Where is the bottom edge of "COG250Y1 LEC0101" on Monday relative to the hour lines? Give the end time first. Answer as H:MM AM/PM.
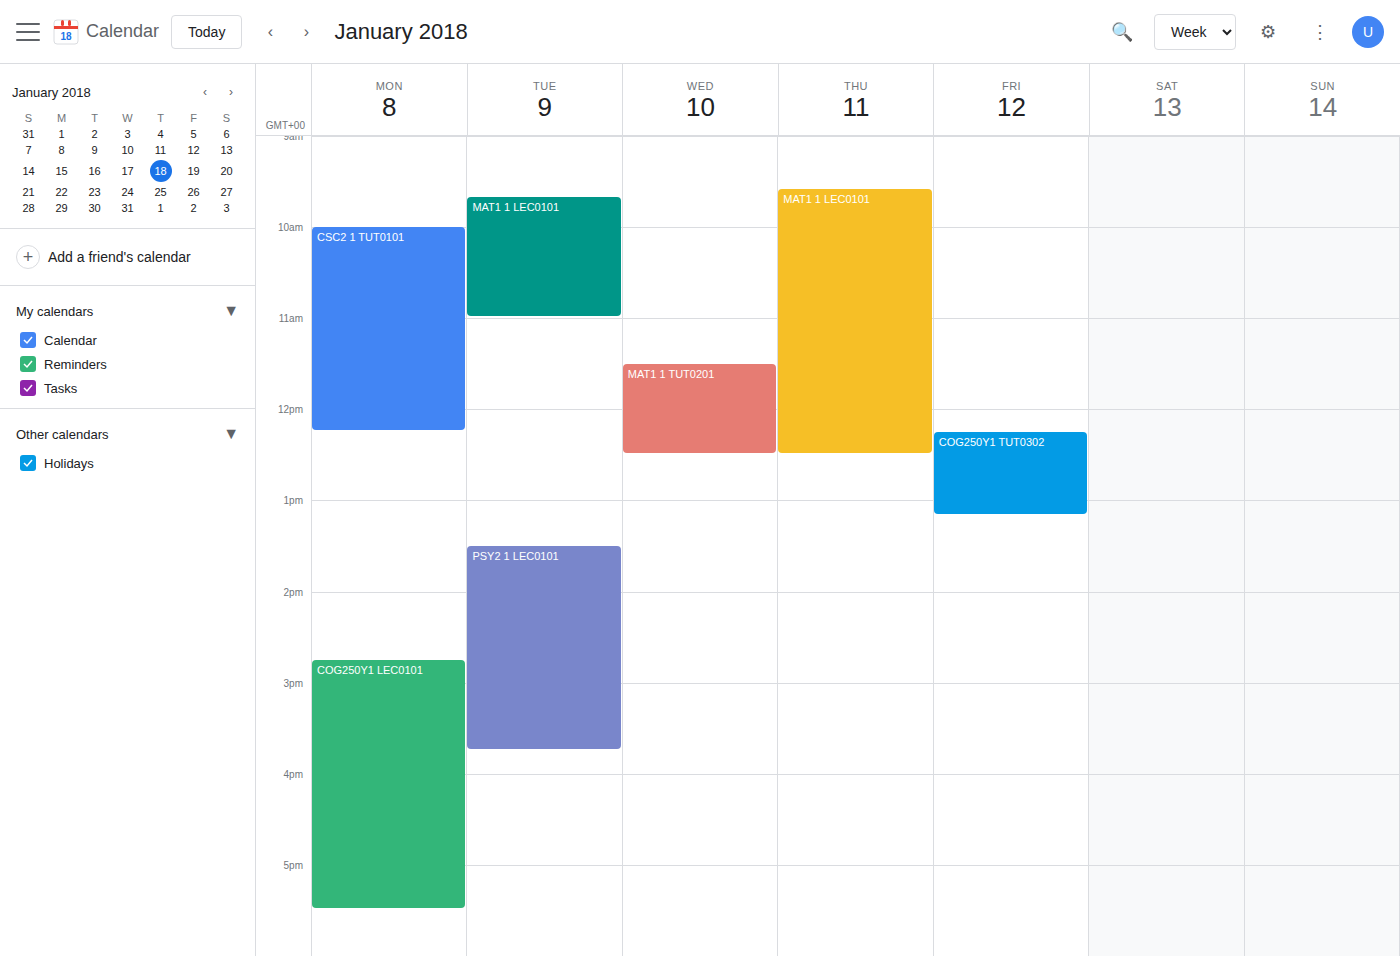
5:30 PM -- halfway between the 5 PM and 6 PM lines.